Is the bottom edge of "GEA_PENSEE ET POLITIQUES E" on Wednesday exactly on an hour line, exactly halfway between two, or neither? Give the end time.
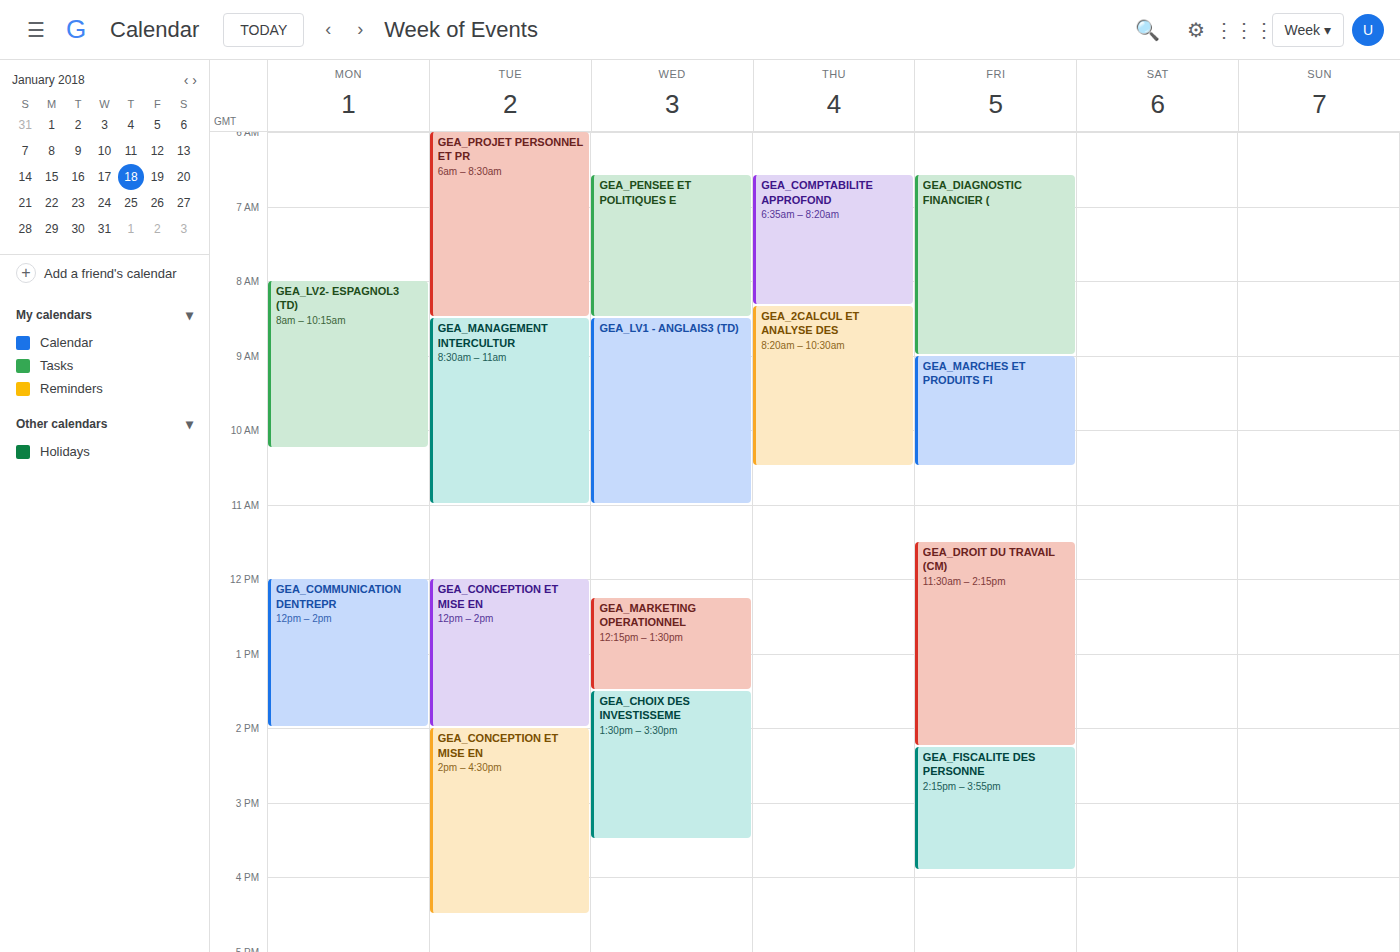
8:30 AM -- halfway between the 8 AM and 9 AM lines.